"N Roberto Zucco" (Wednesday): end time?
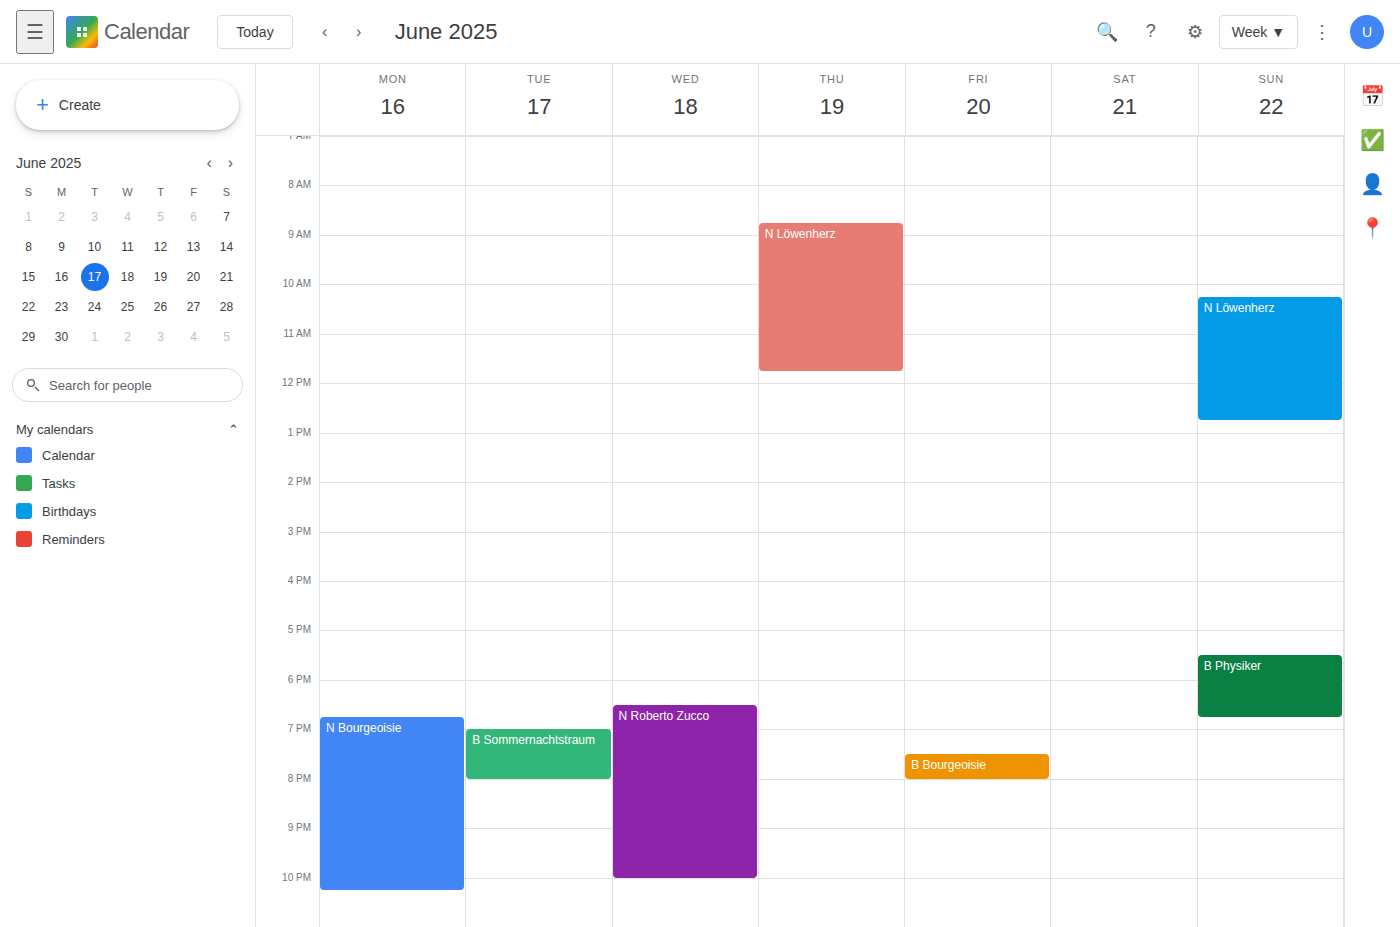
10:00 PM